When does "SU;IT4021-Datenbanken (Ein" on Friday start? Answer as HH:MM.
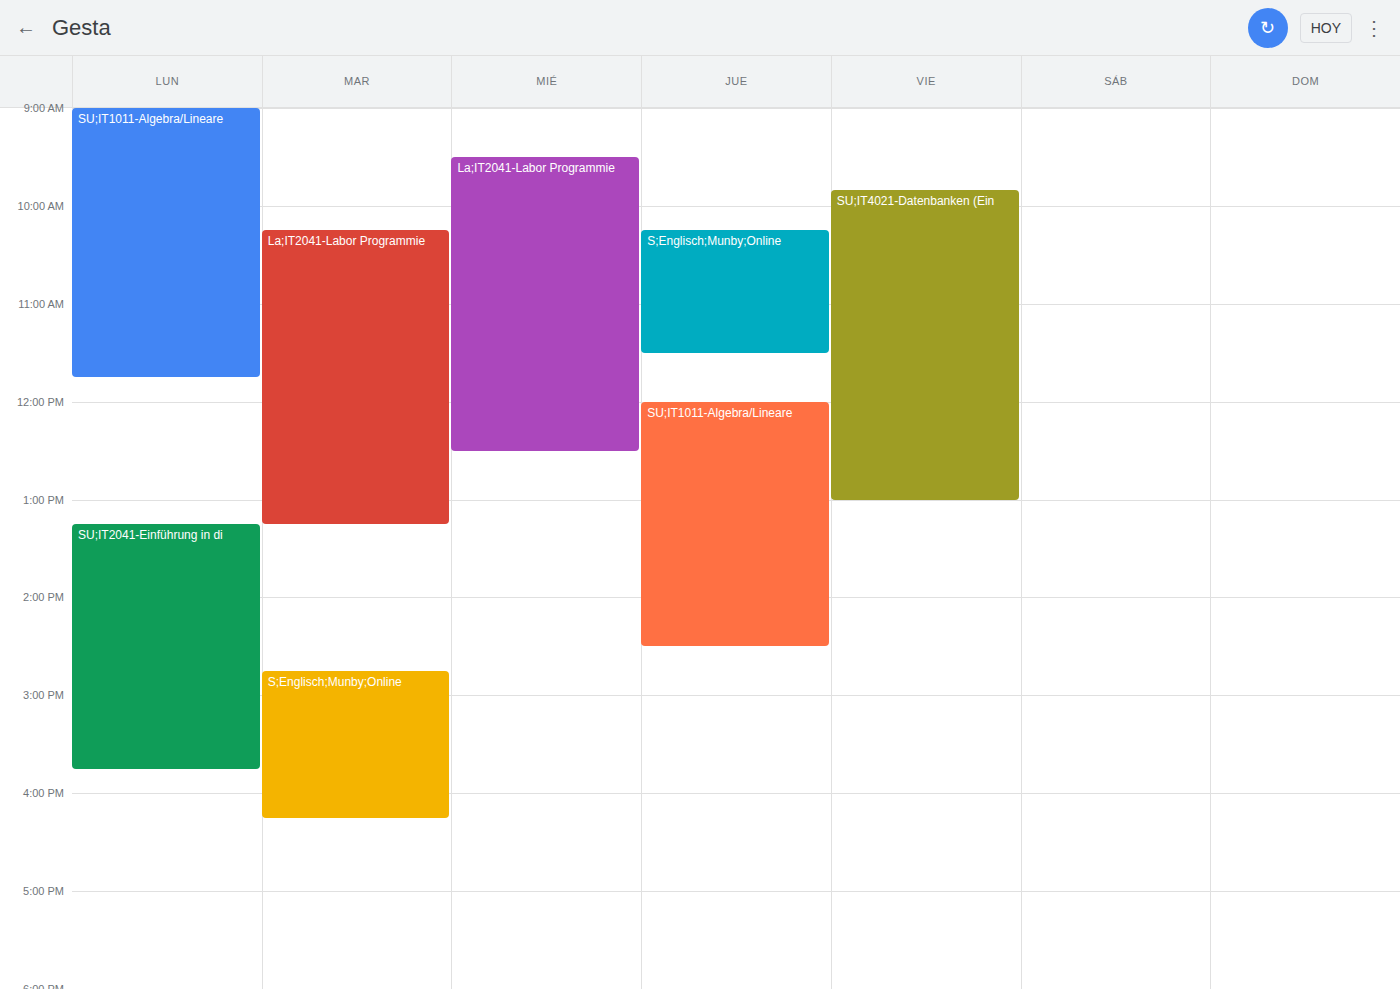
09:50